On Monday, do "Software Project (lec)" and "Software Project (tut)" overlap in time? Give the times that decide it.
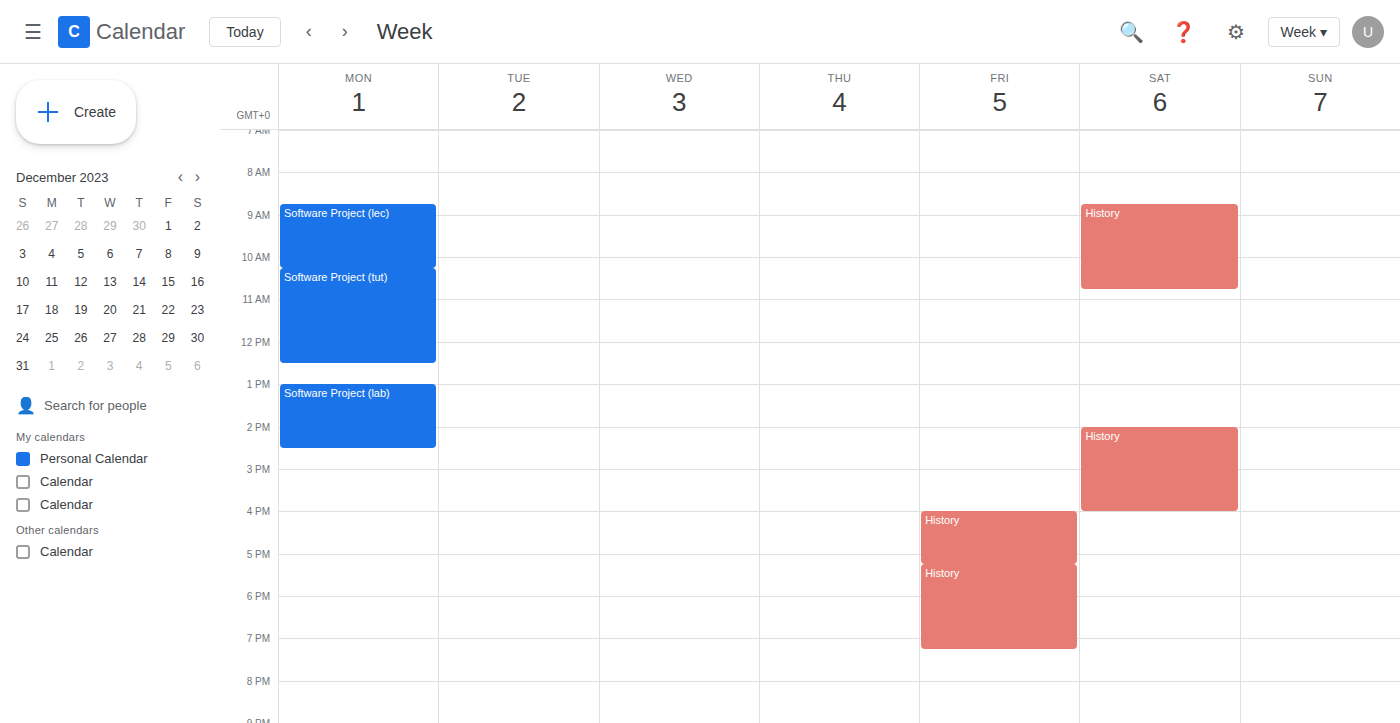
"Software Project (lec)" ends at 10:15, exactly when "Software Project (tut)" starts -- they touch but do not overlap.